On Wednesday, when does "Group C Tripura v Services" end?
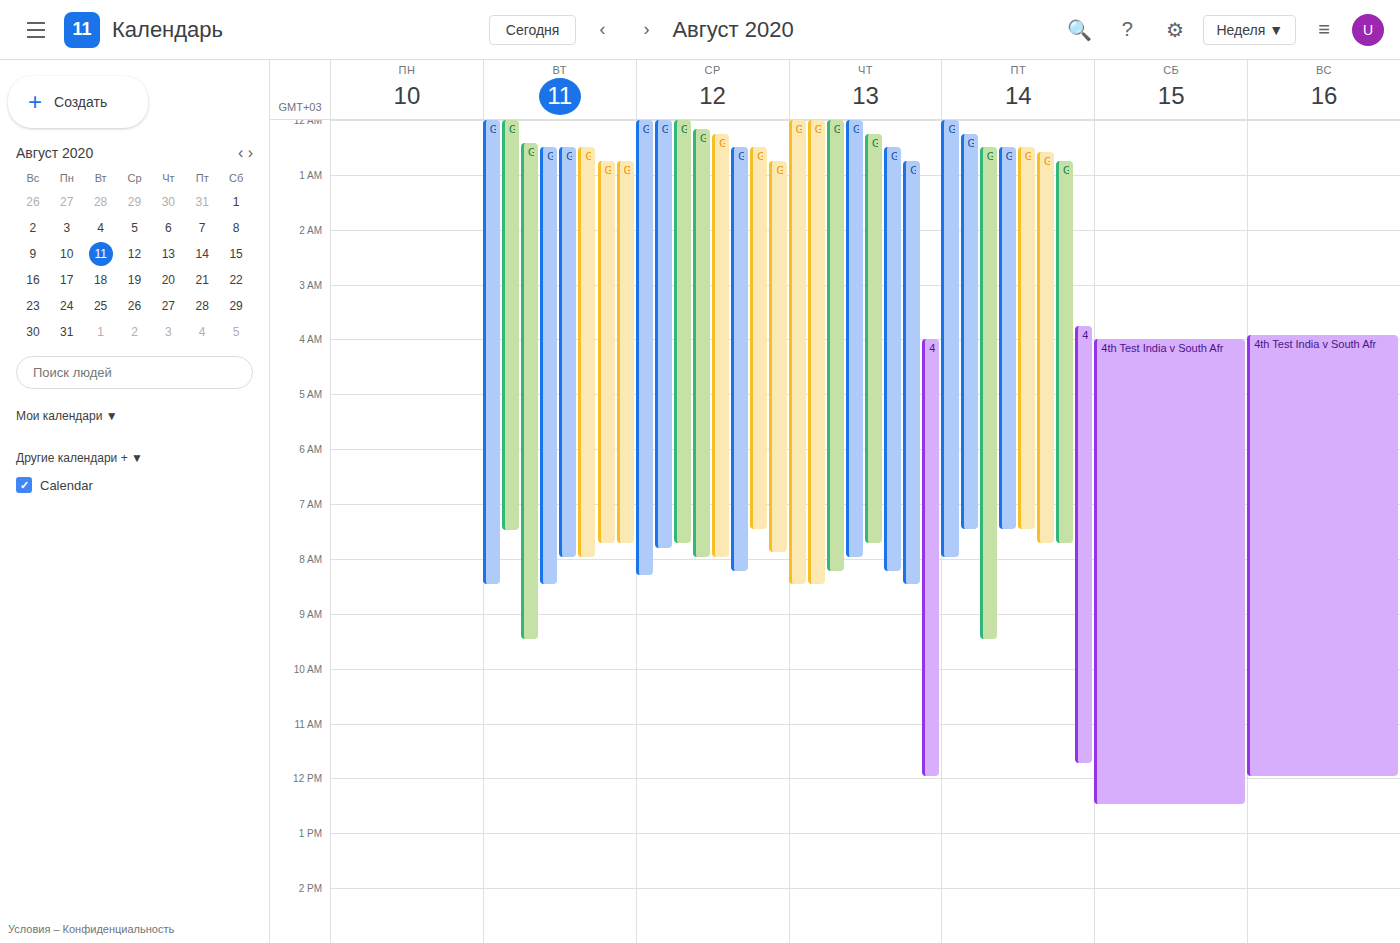
7:55 AM